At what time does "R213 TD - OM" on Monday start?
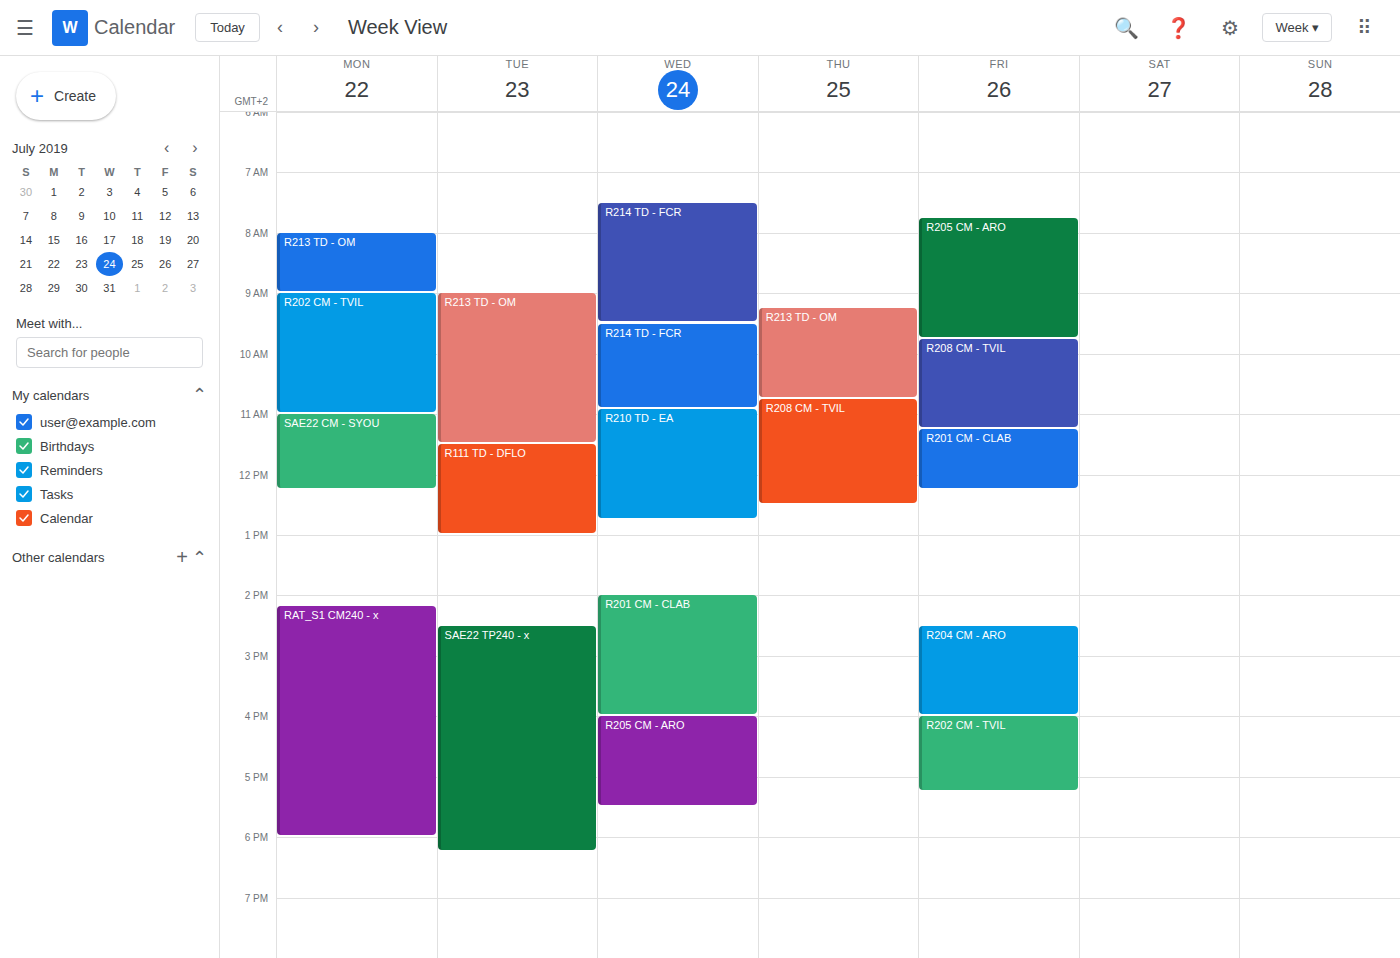
08:00